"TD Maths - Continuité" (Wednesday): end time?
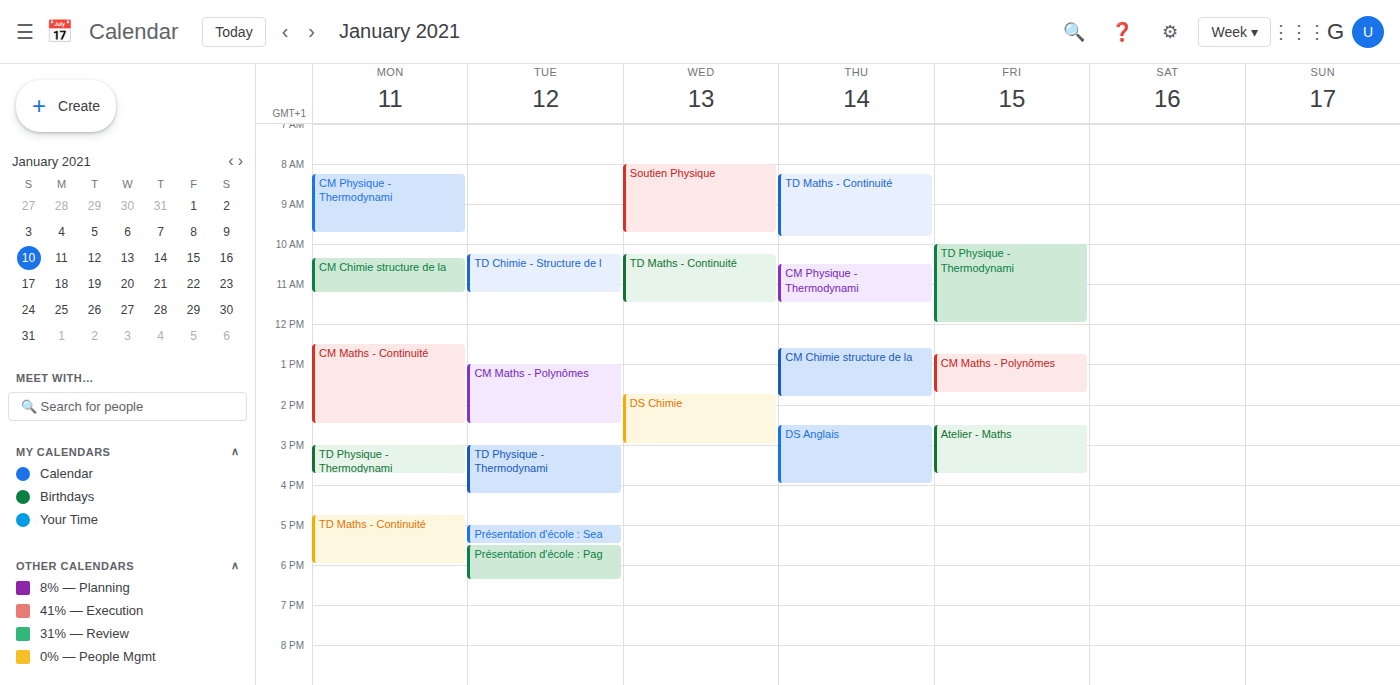
11:30 AM